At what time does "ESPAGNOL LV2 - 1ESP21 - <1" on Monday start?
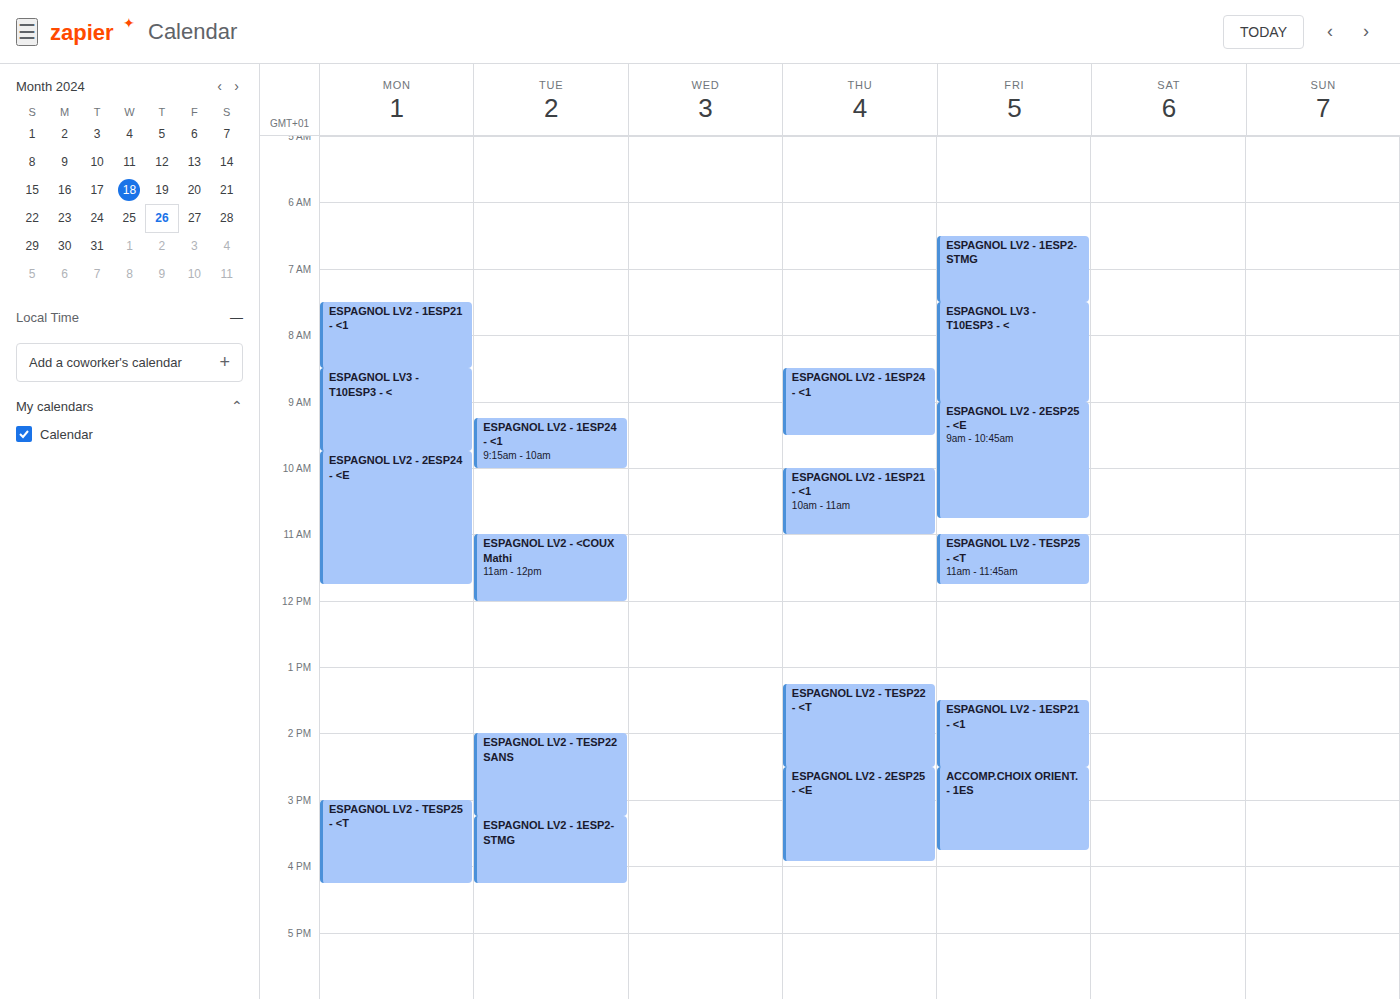
07:30